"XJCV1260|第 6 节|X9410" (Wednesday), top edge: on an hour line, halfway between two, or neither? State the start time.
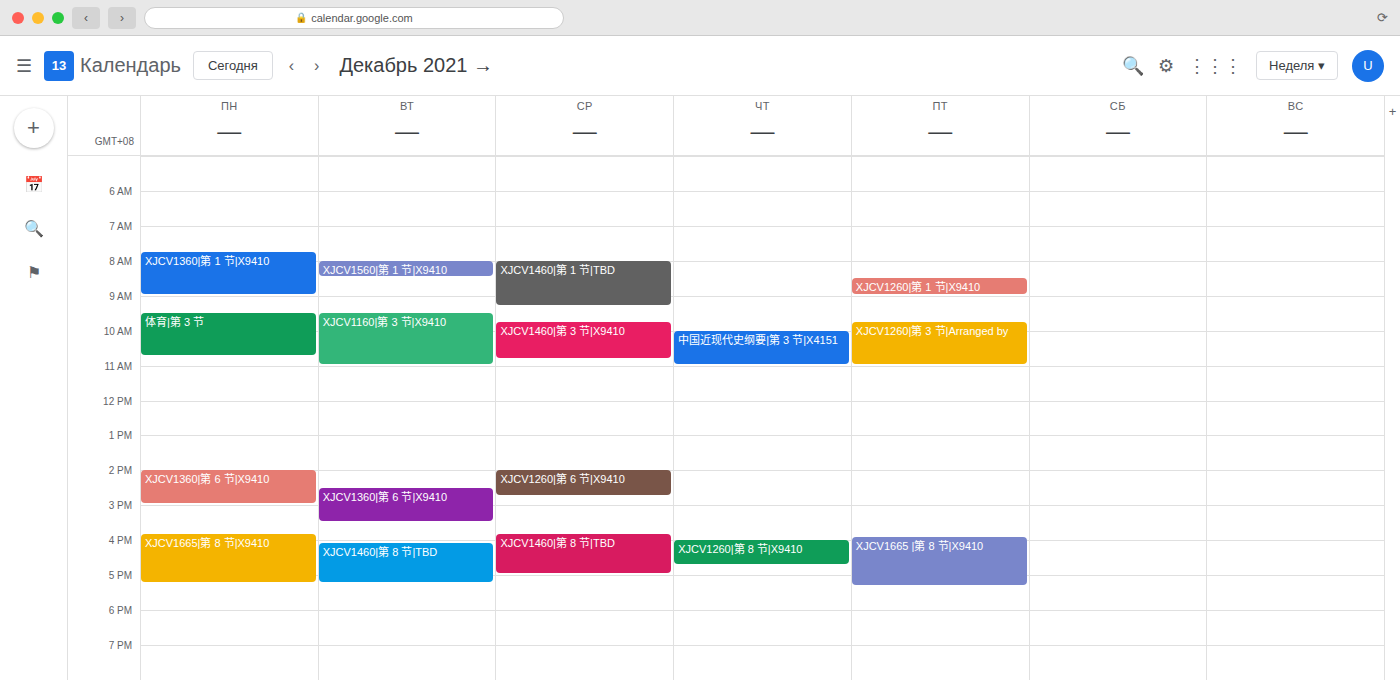
2:00 PM -- exactly on the 2 PM line.